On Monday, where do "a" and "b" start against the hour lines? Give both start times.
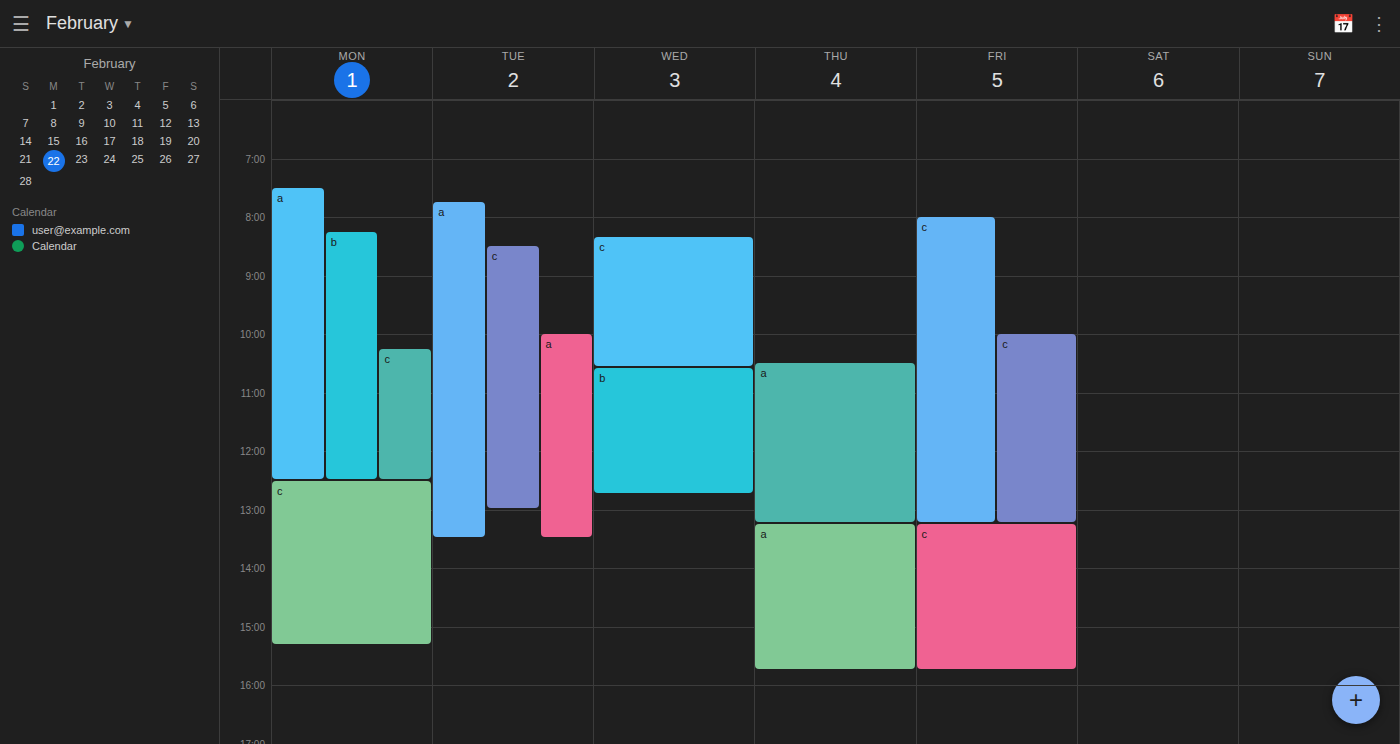
"a": 7:30 AM, halfway between the 7 AM and 8 AM lines. "b": 8:15 AM, neither: a quarter of the way from the 8 AM line to the 9 AM line.